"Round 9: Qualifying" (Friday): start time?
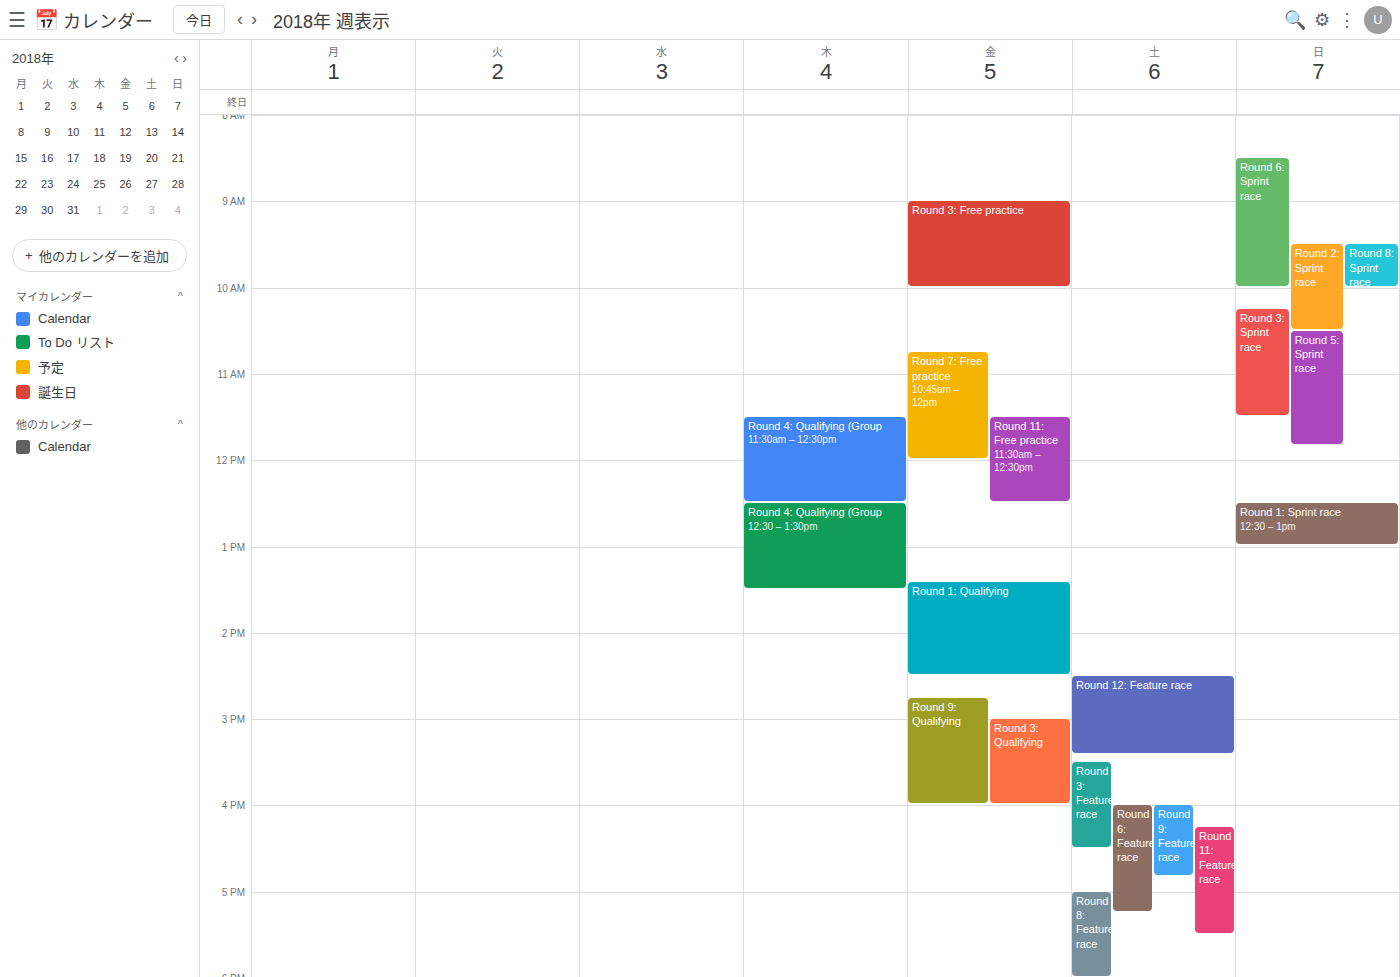
2:45 PM